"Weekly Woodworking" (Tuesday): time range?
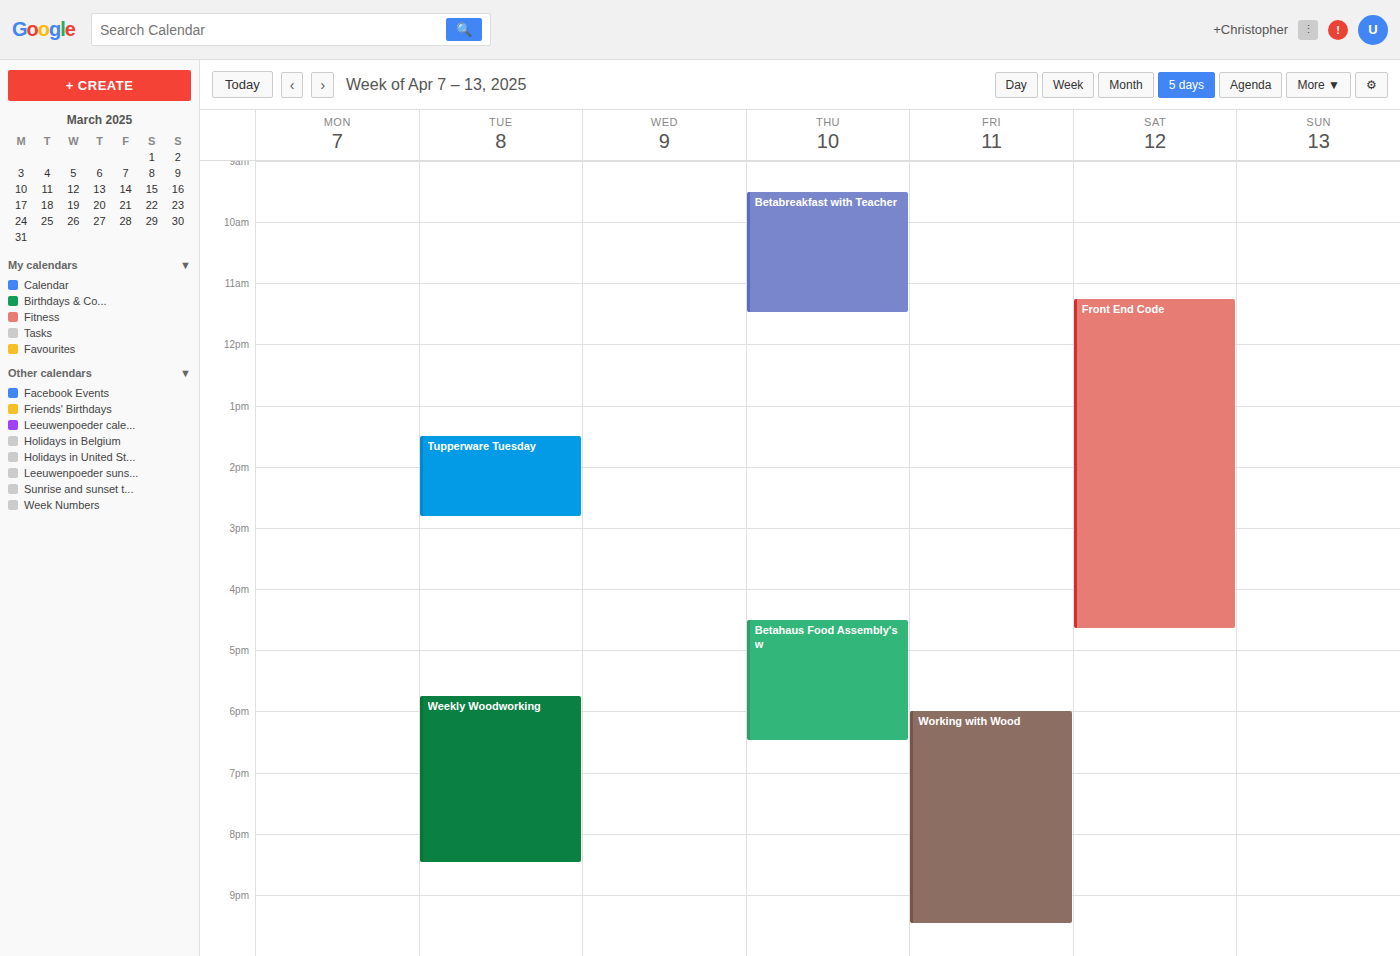
5:45 PM to 8:30 PM